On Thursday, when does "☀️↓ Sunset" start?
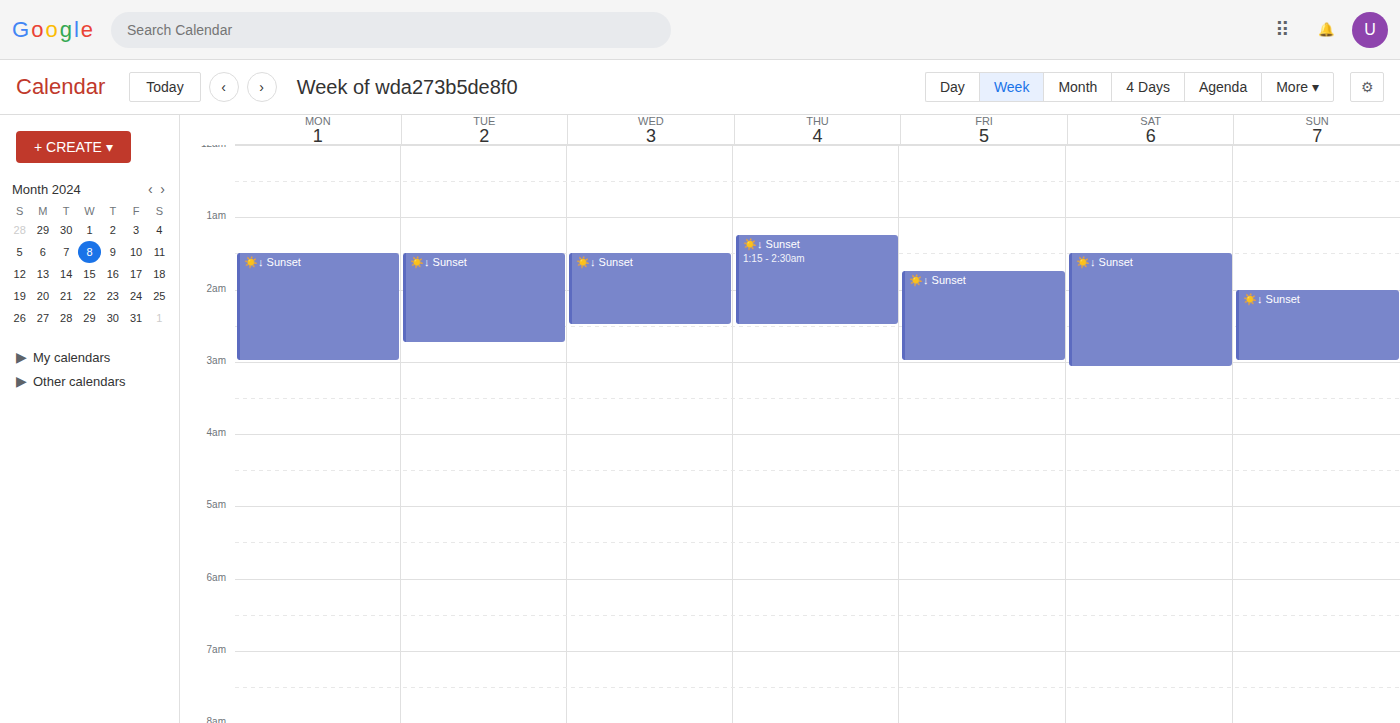
1:15 AM